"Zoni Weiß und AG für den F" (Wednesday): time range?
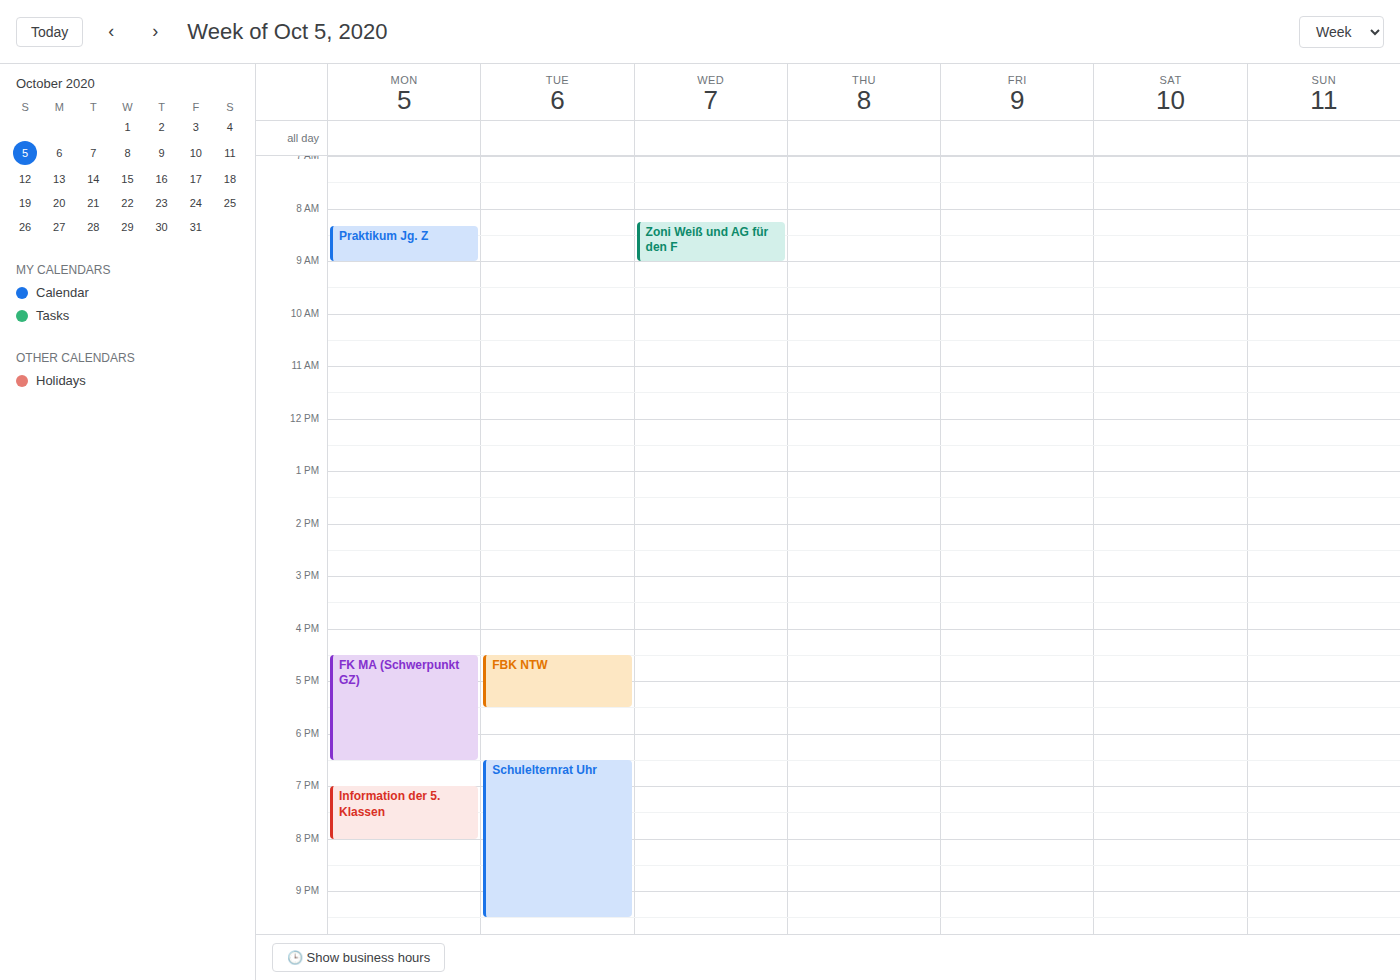
8:15 AM to 9:00 AM